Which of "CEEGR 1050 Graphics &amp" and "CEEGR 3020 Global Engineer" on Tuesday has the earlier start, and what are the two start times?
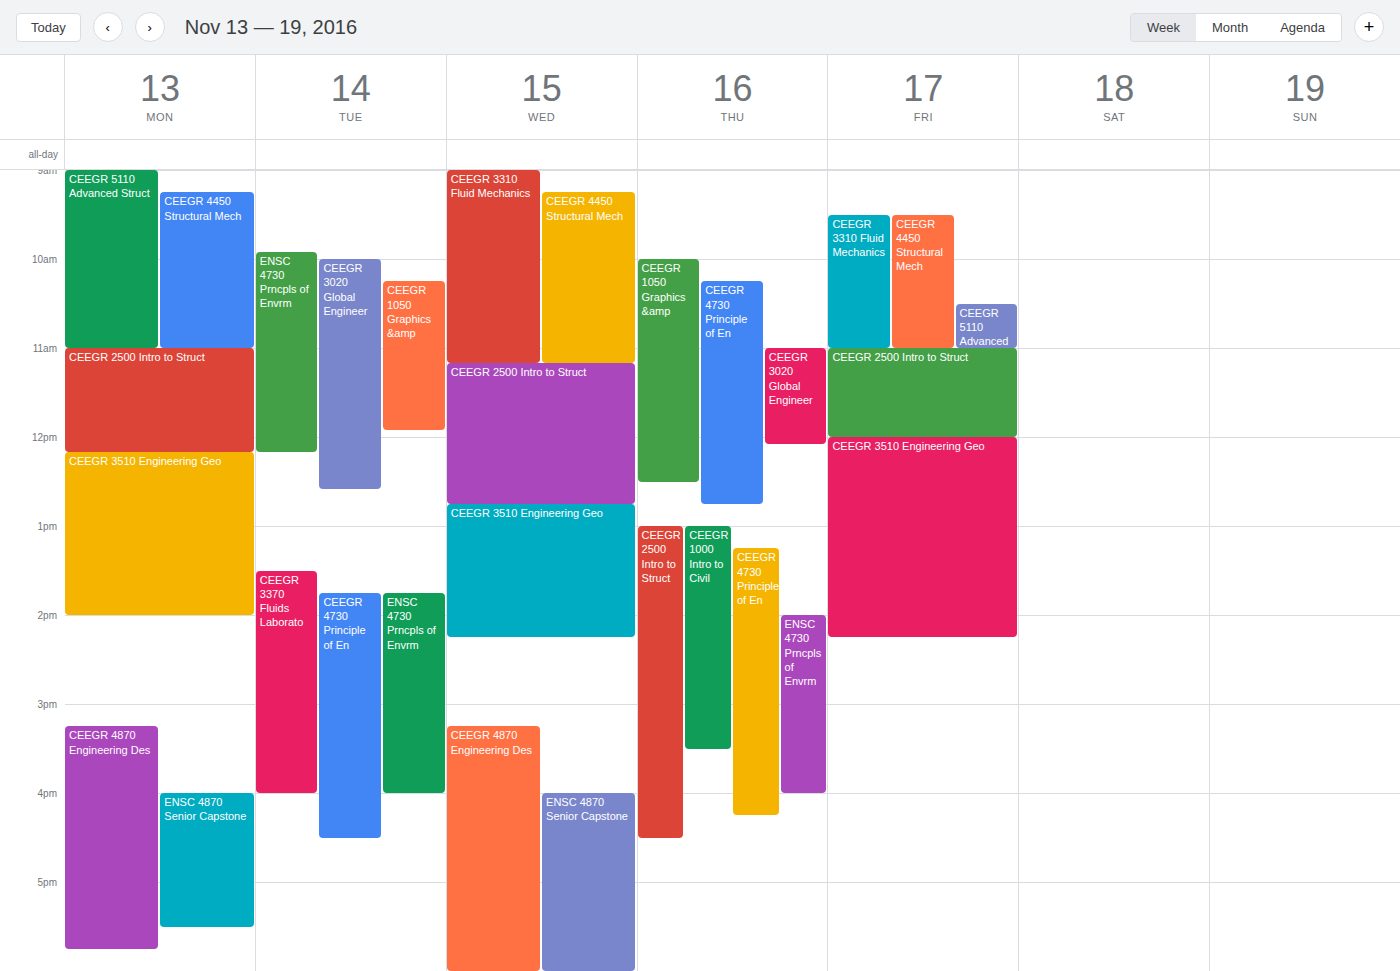
"CEEGR 3020 Global Engineer" 10:00 AM; "CEEGR 1050 Graphics &amp" 10:15 AM.